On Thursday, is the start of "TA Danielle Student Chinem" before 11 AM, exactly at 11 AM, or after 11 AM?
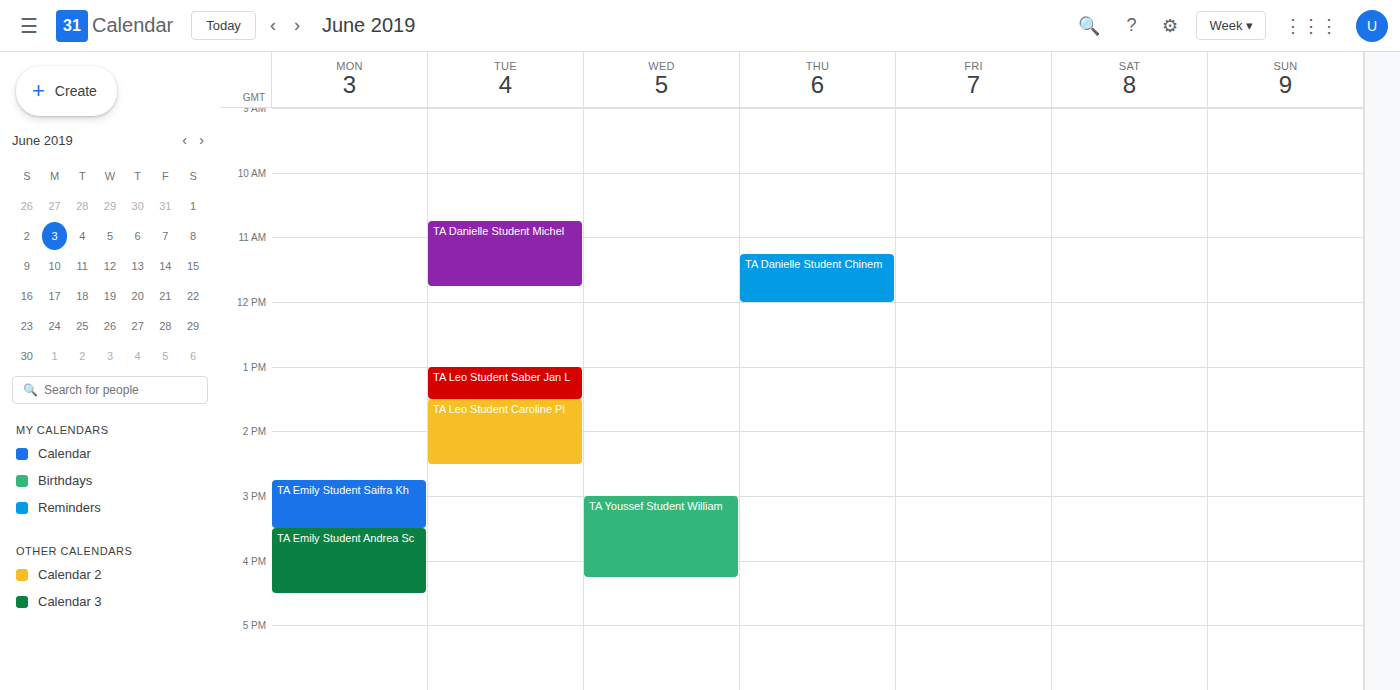
11:15 AM -- after 11 AM, 15 minutes below the 11 AM line.